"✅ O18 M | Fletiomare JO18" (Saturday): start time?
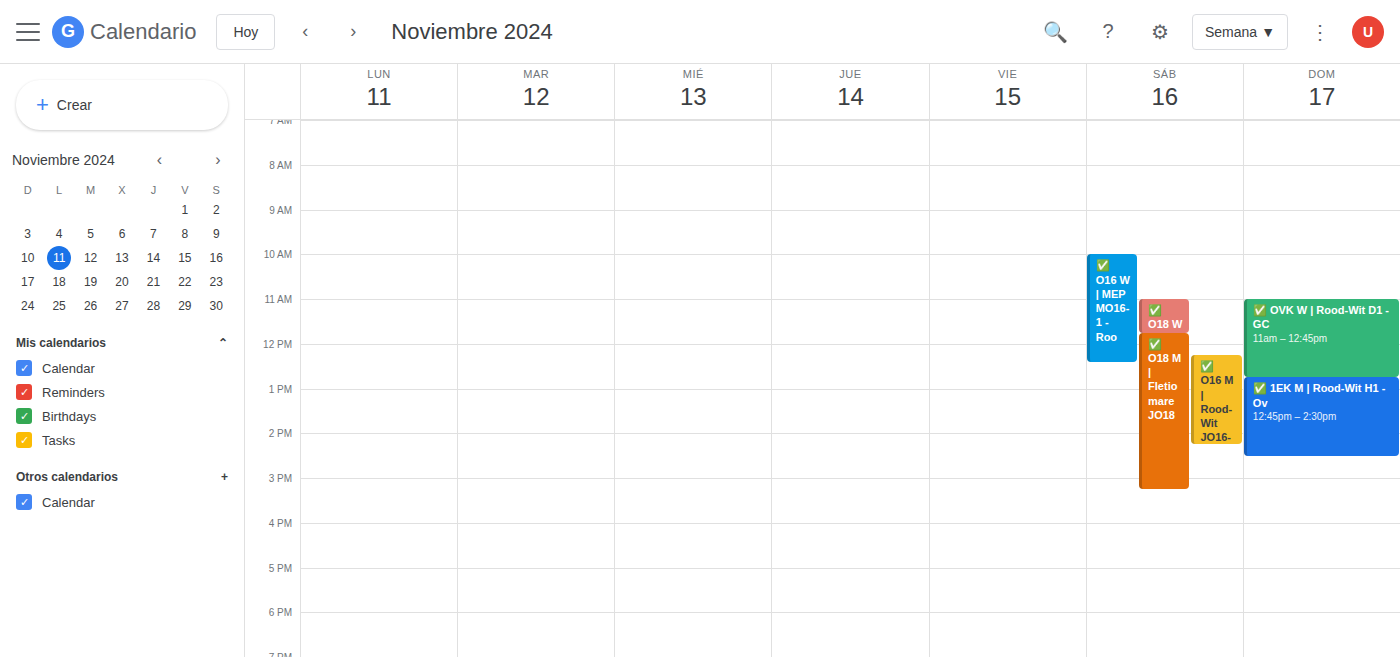
11:45 AM